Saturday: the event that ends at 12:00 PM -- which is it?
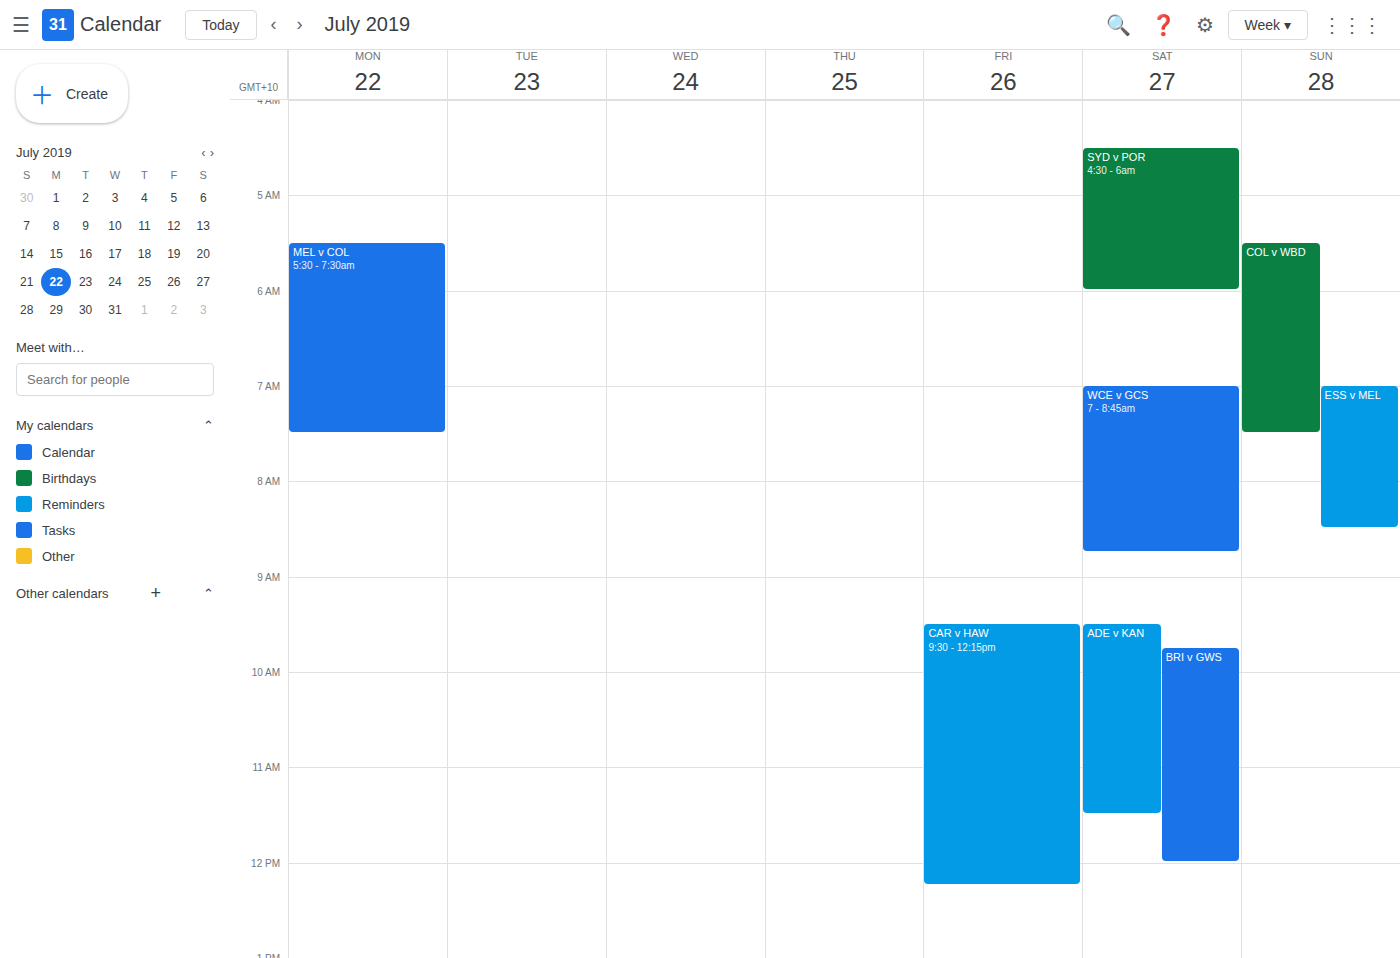
"BRI v GWS"